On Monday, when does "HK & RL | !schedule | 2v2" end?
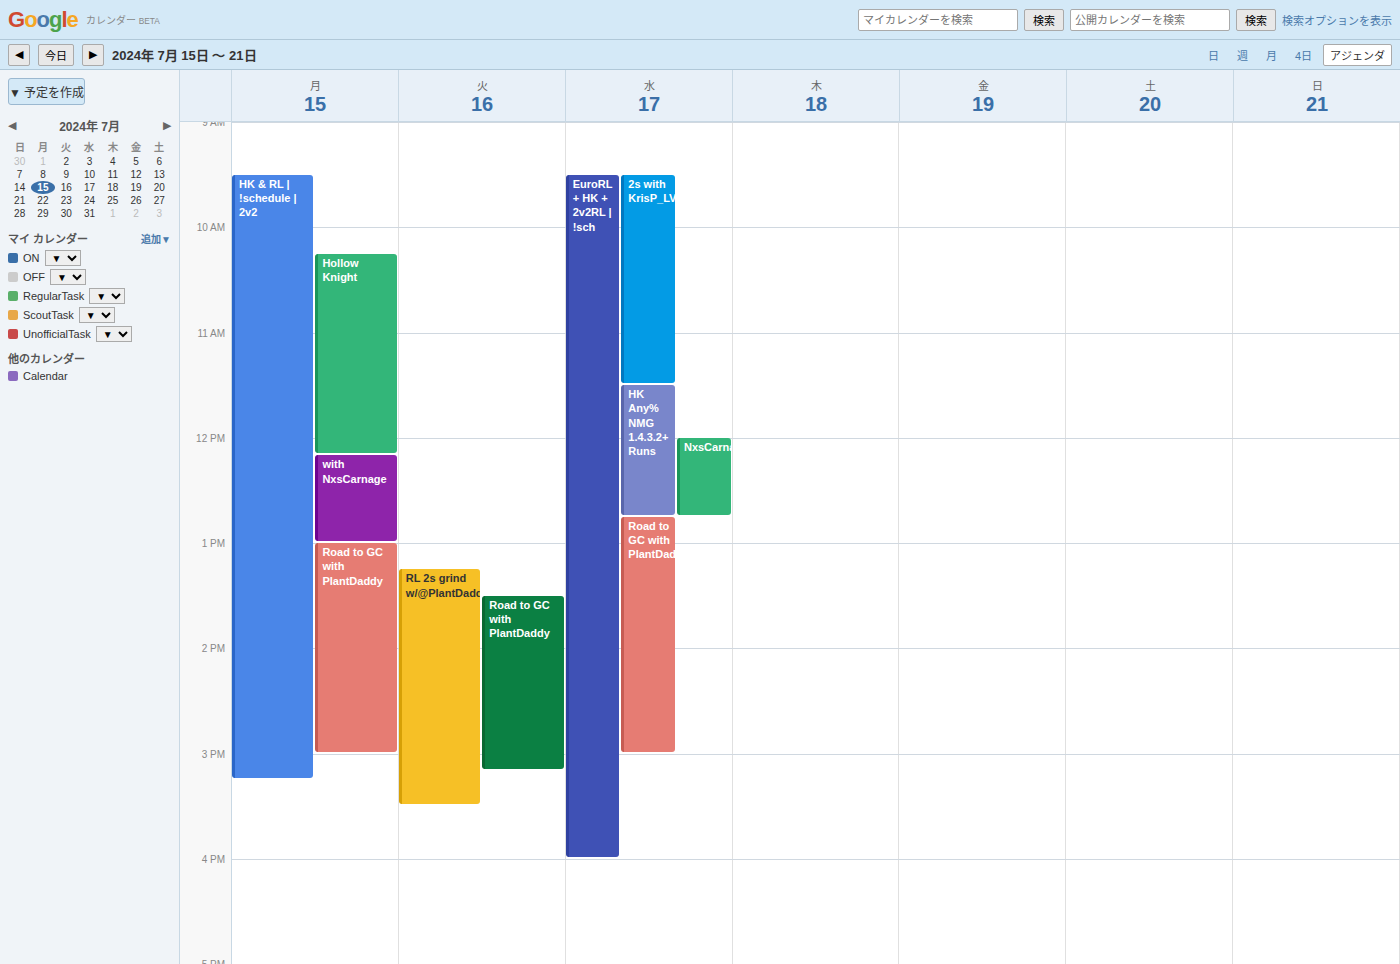
3:15 PM